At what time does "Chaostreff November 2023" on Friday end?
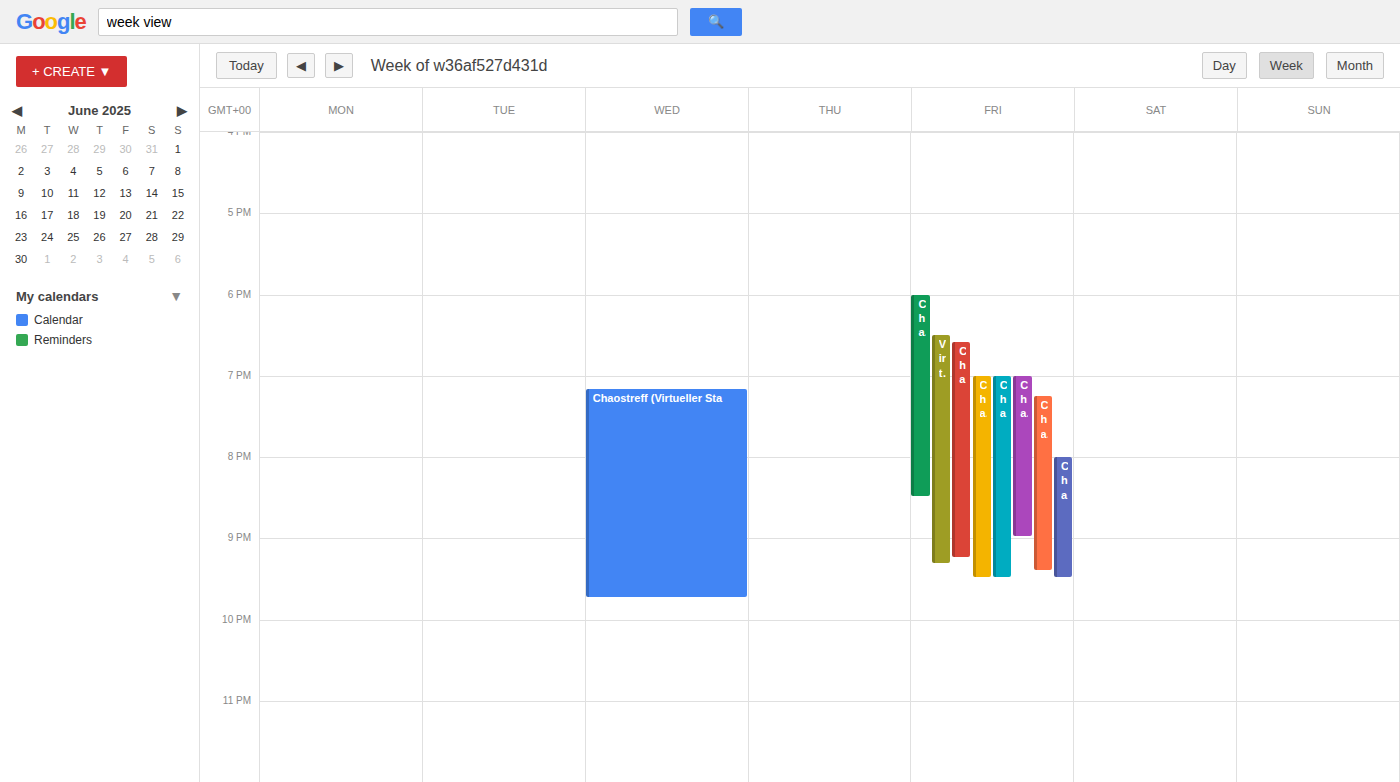
9:25 PM